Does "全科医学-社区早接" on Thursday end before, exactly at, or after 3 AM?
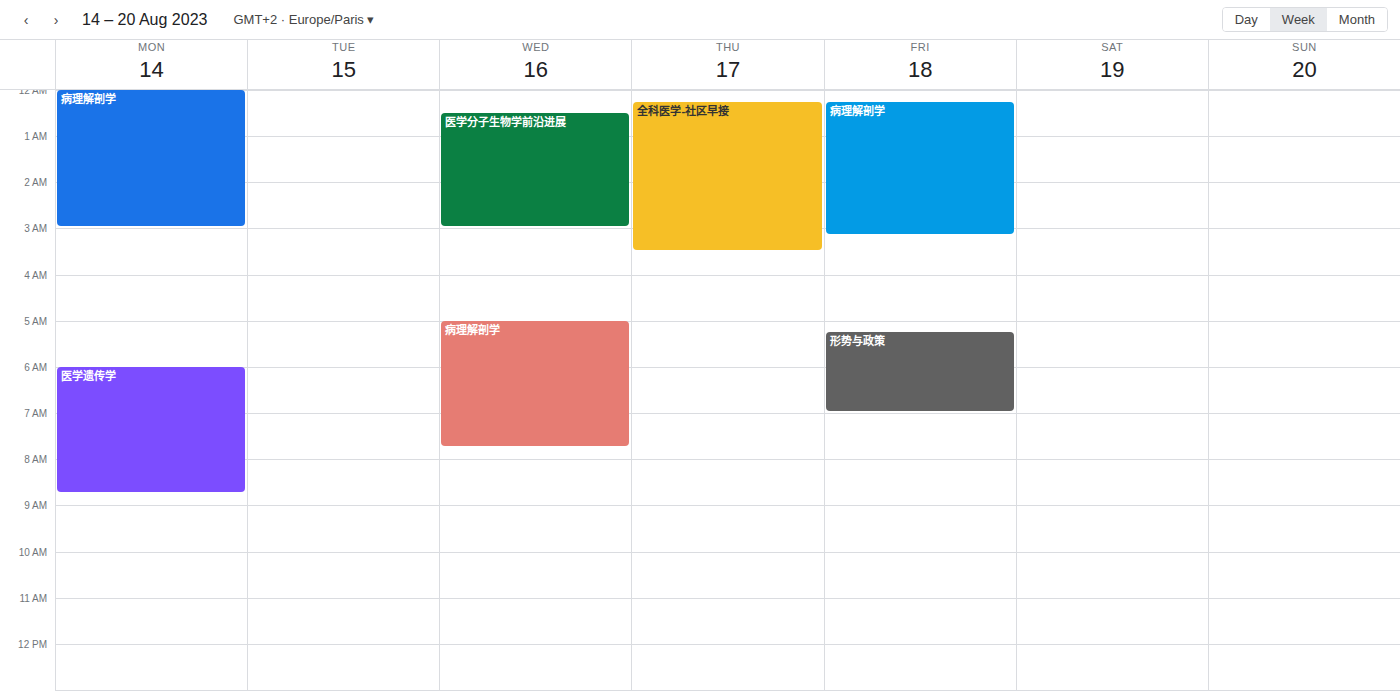
3:30 AM -- after 3 AM, 30 minutes below the 3 AM line.